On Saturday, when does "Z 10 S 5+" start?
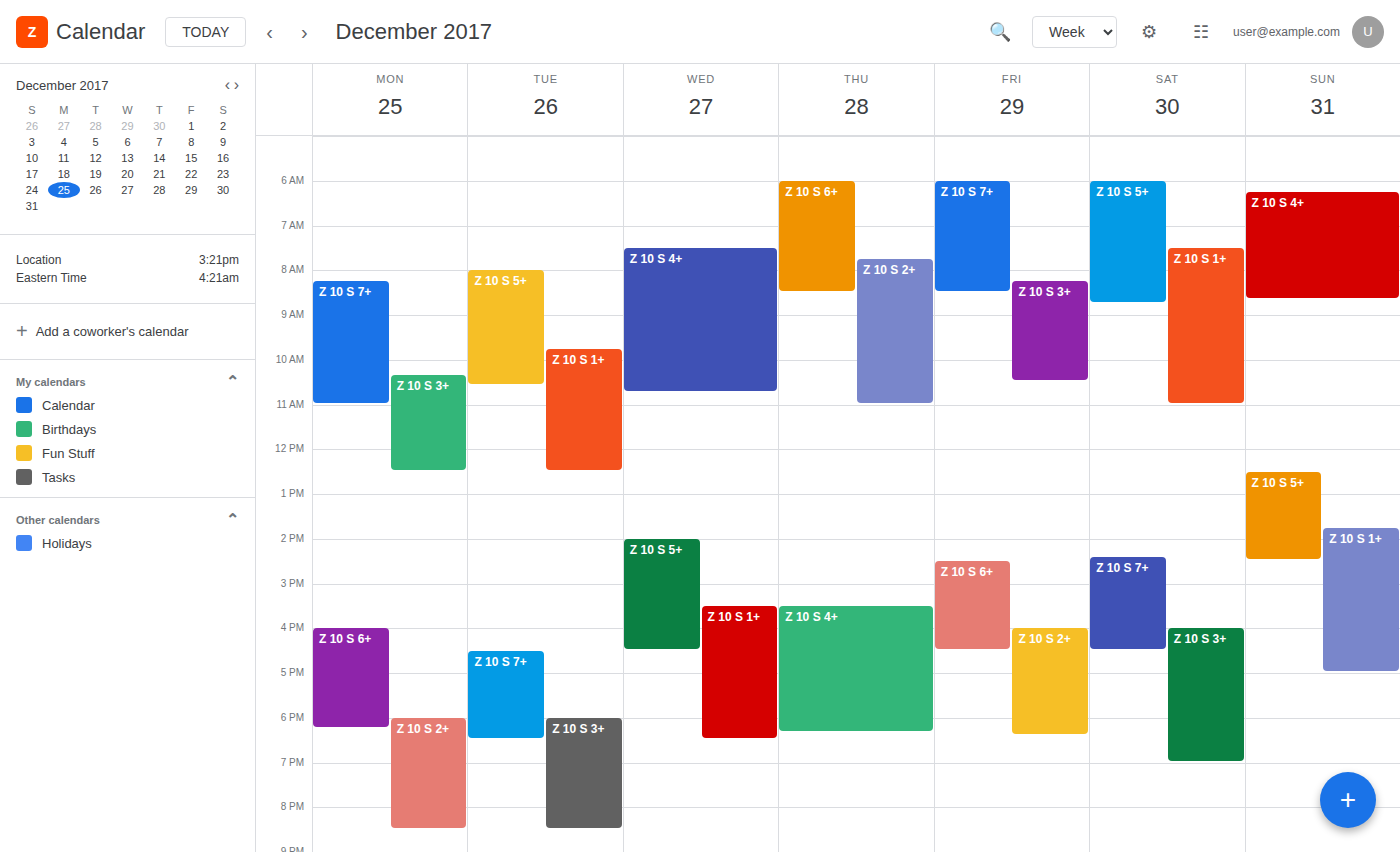
6:00 AM